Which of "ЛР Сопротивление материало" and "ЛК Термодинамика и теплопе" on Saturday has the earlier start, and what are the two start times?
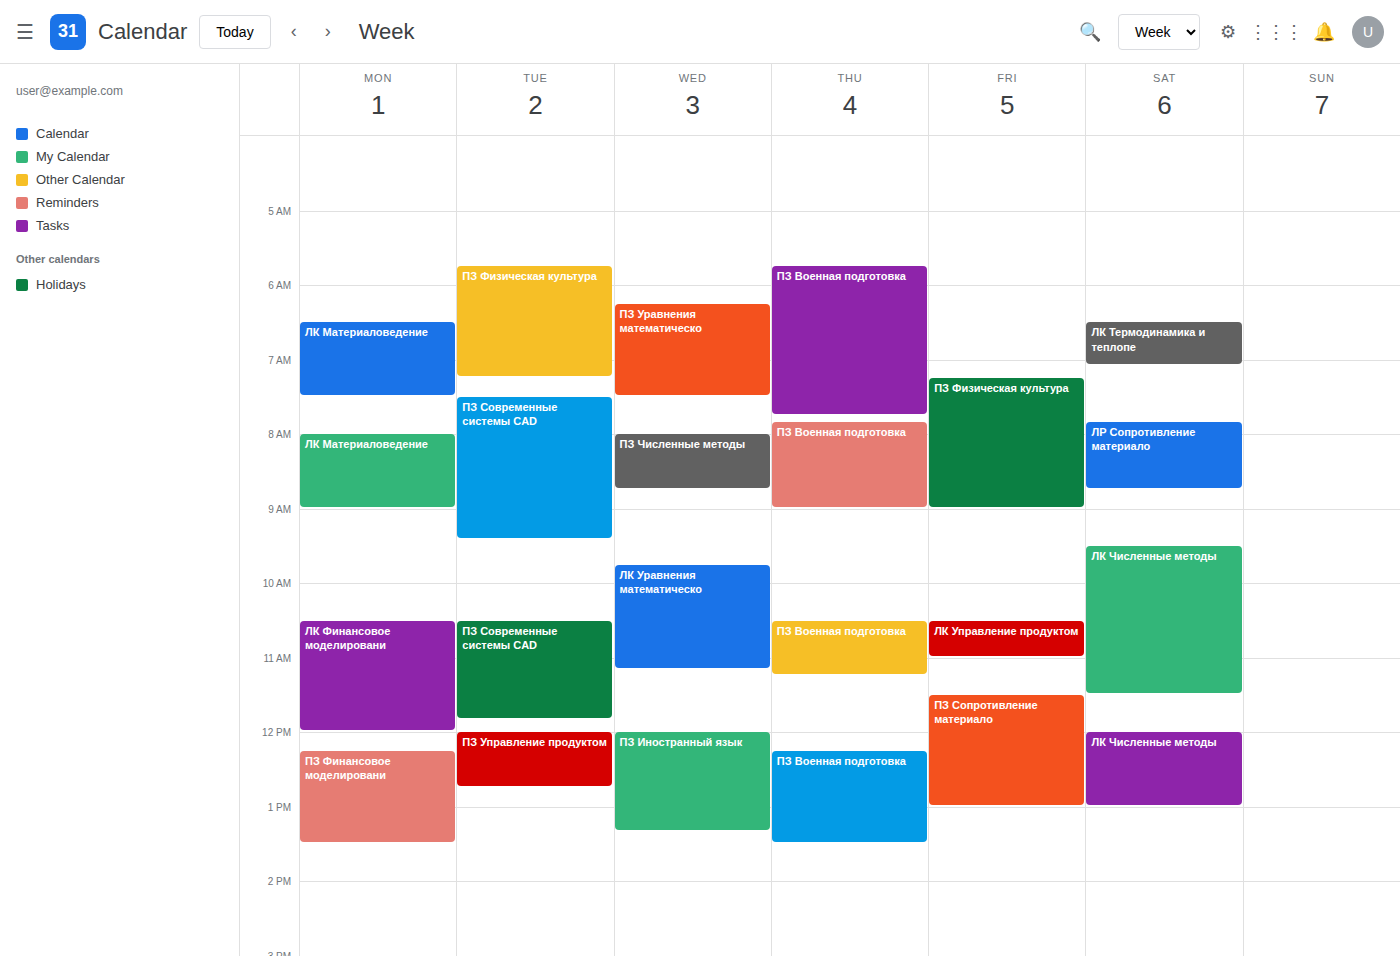
"ЛК Термодинамика и теплопе" 06:30; "ЛР Сопротивление материало" 07:50.